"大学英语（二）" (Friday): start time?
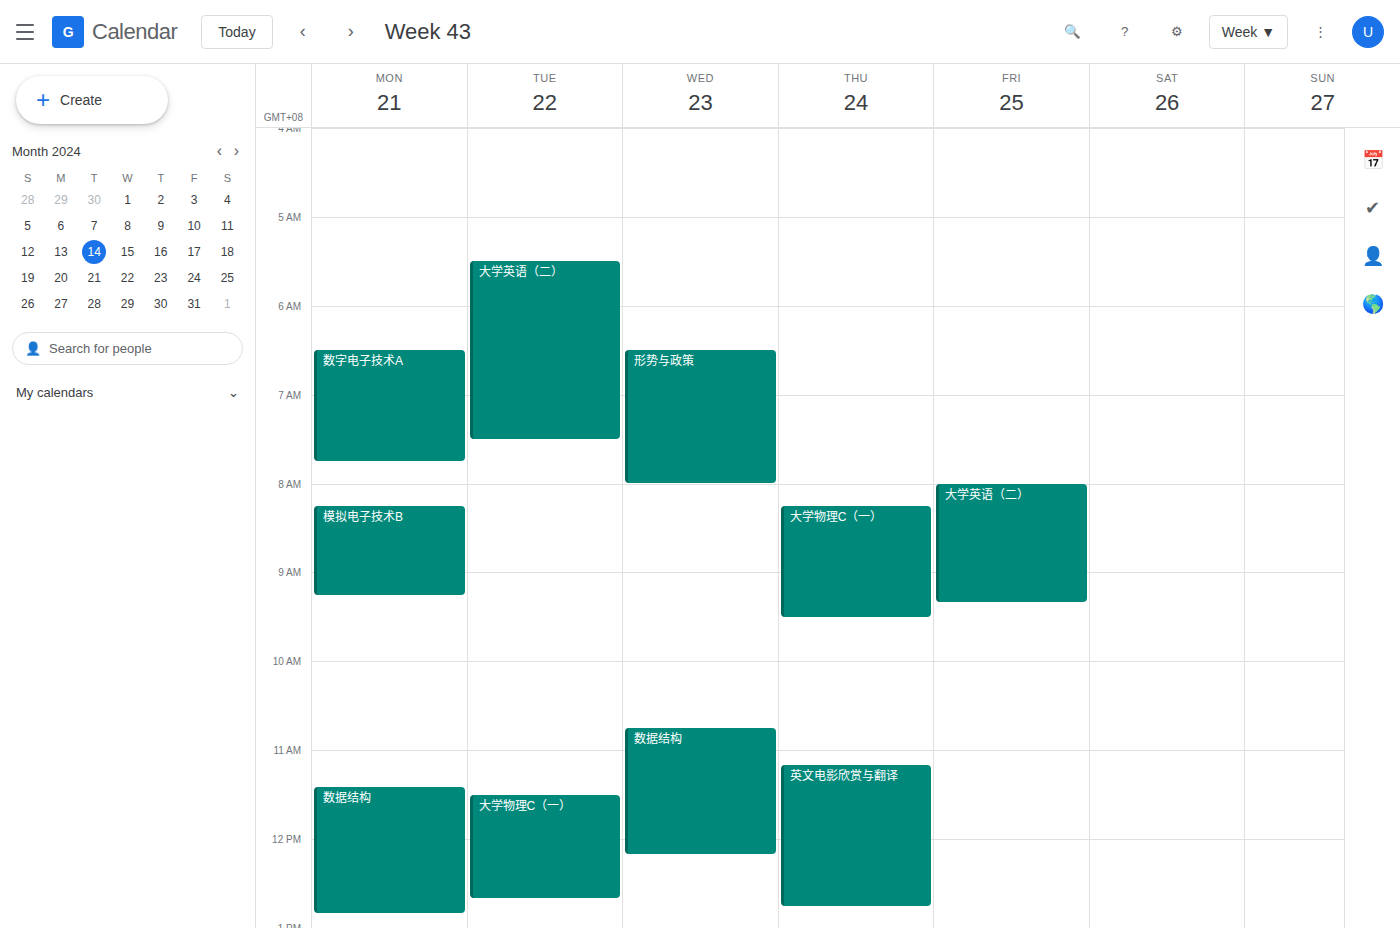
8:00 AM